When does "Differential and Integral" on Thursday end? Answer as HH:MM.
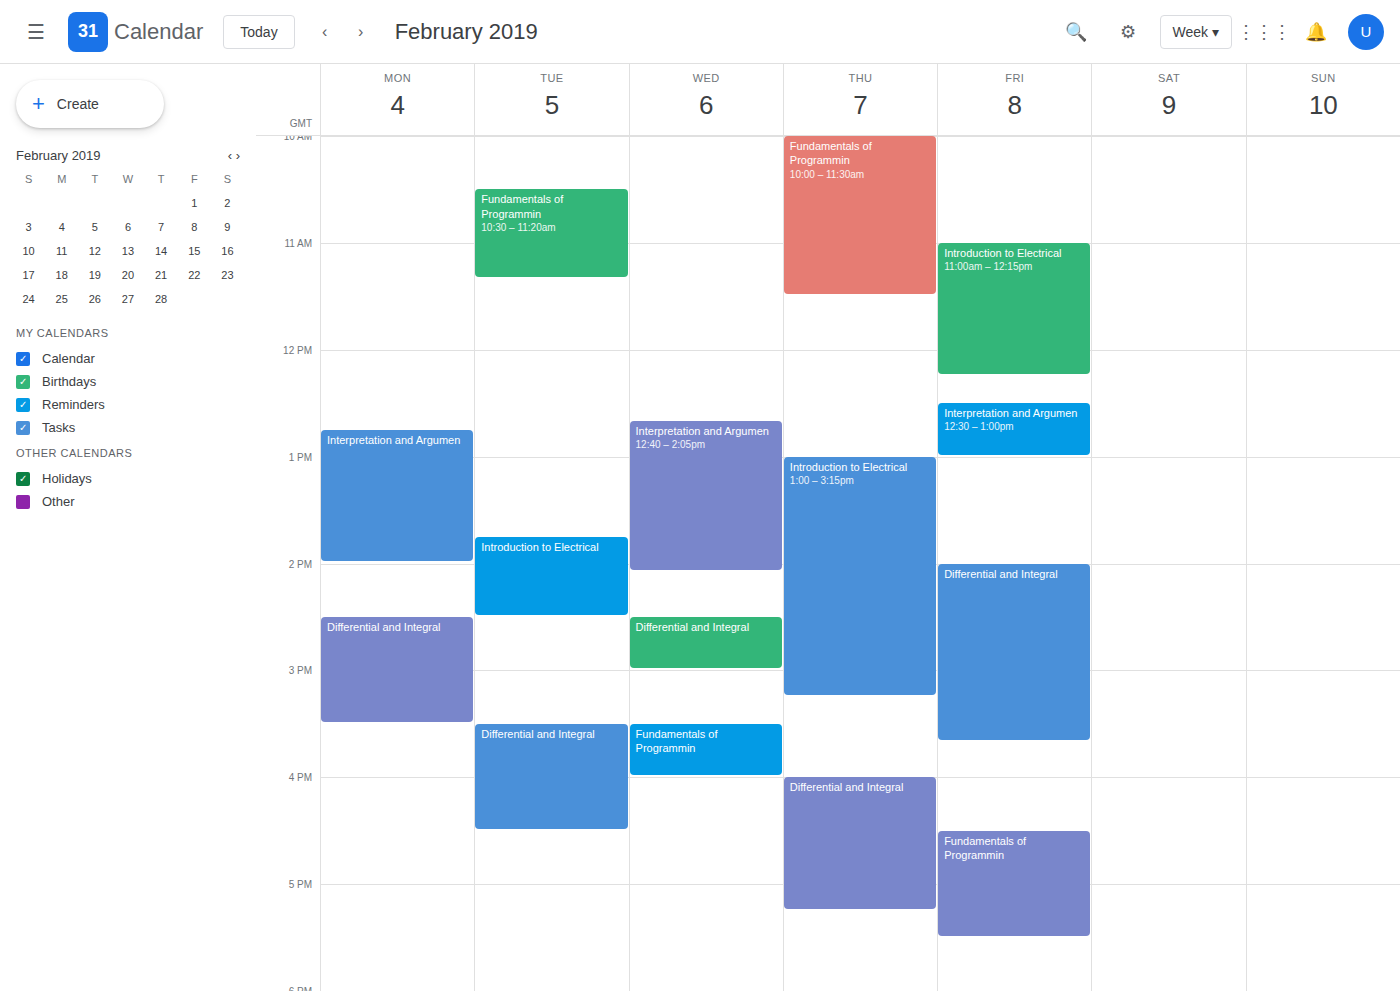
17:15